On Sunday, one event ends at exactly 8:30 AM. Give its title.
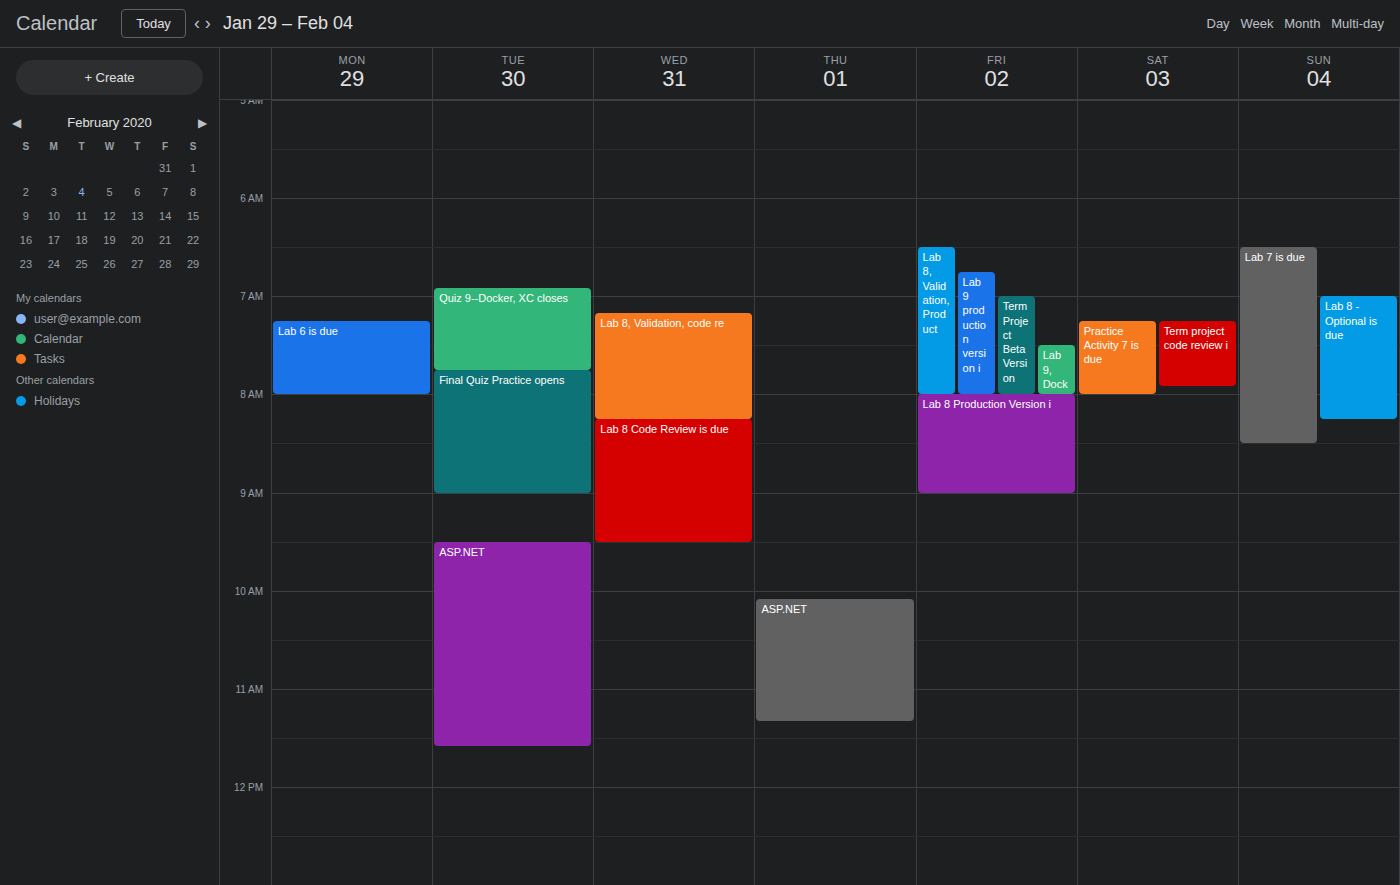
"Lab 7 is due"